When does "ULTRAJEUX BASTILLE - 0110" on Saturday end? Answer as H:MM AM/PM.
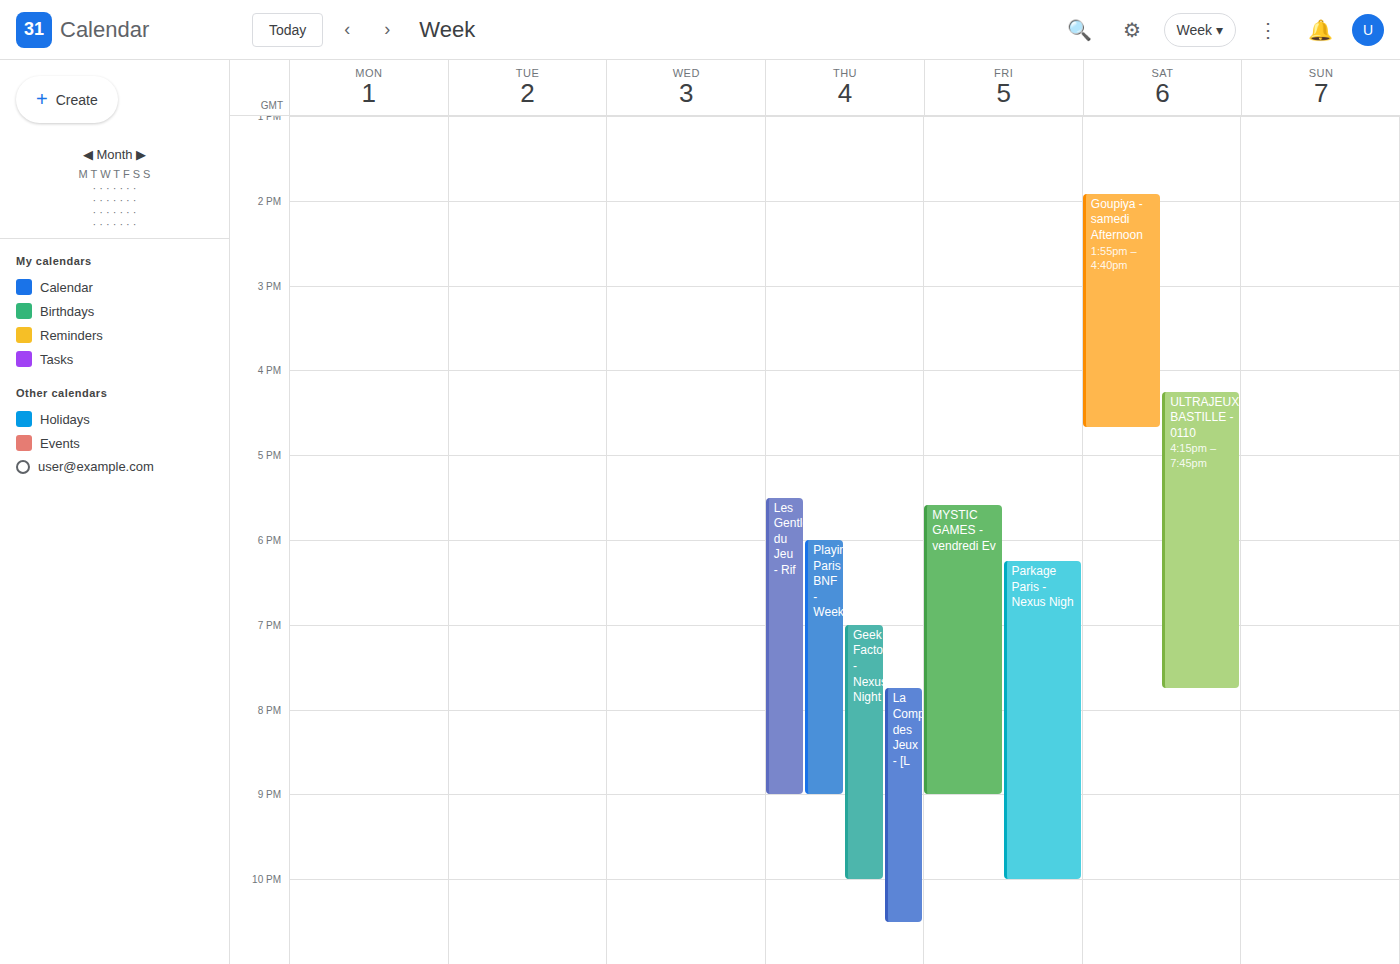
7:45 PM